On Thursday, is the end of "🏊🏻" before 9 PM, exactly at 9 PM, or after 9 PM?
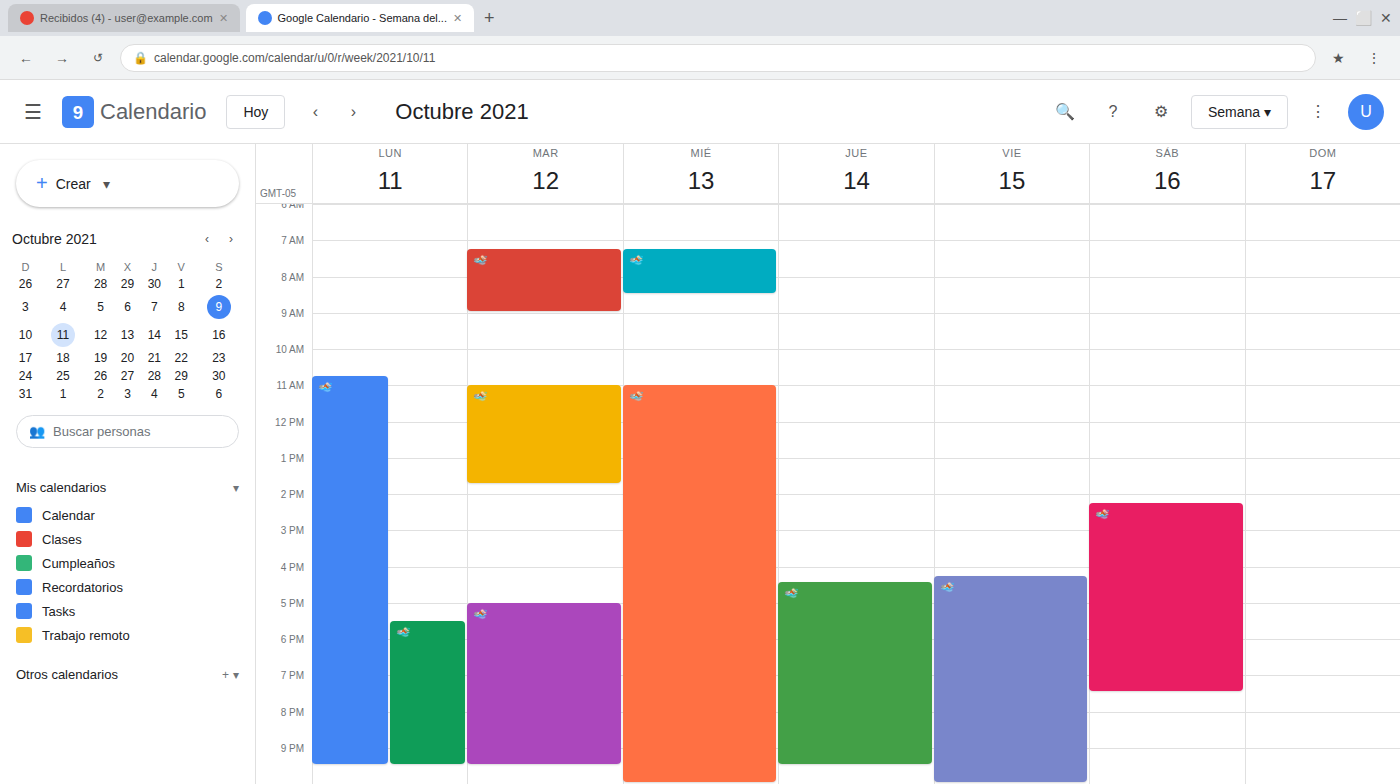
9:30 PM -- after 9 PM, 30 minutes below the 9 PM line.